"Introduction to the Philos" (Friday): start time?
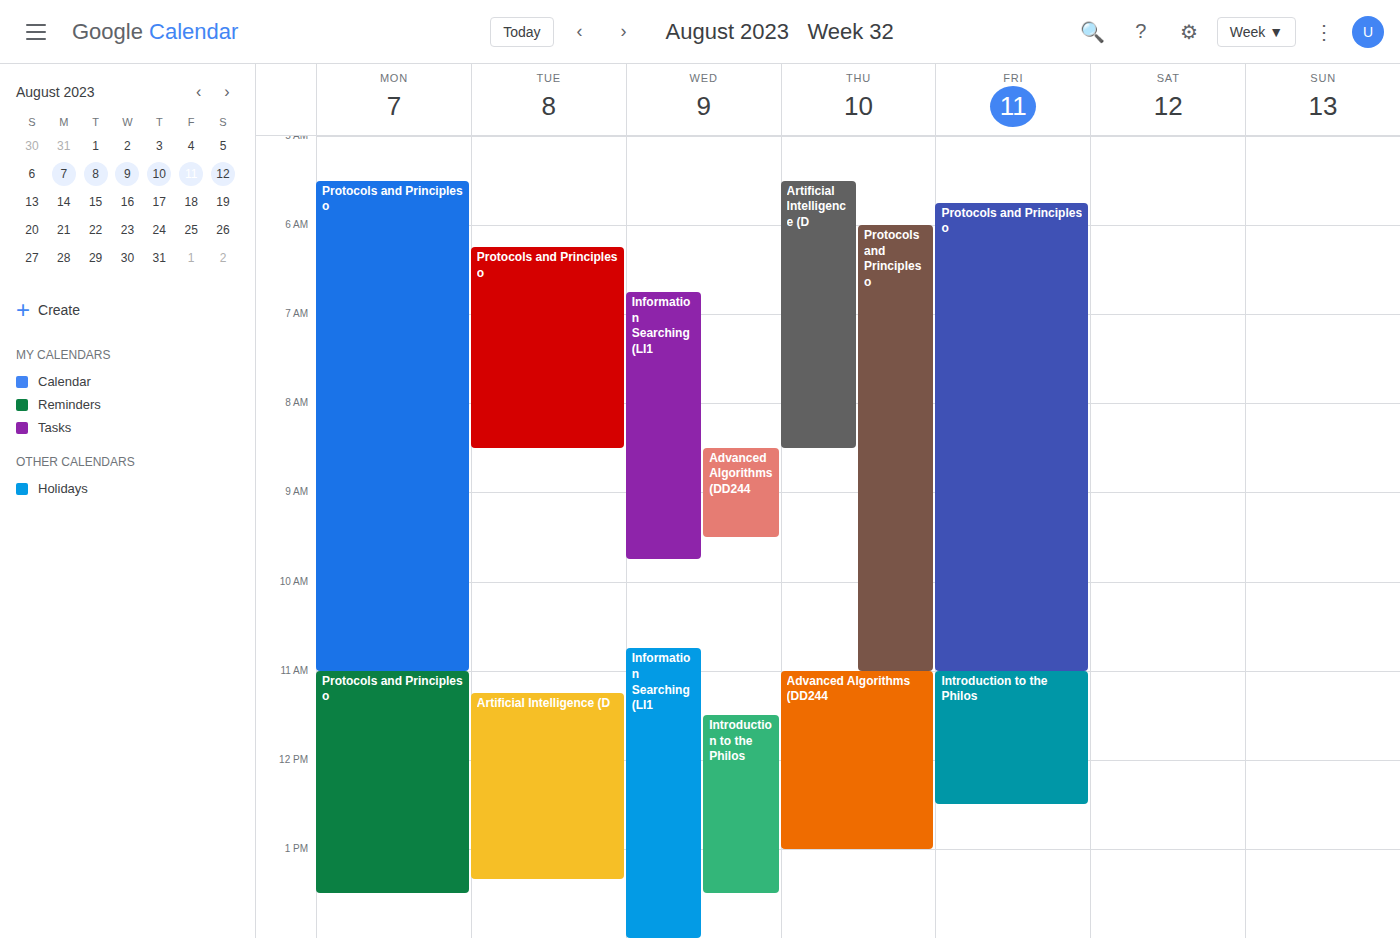
11:00 AM